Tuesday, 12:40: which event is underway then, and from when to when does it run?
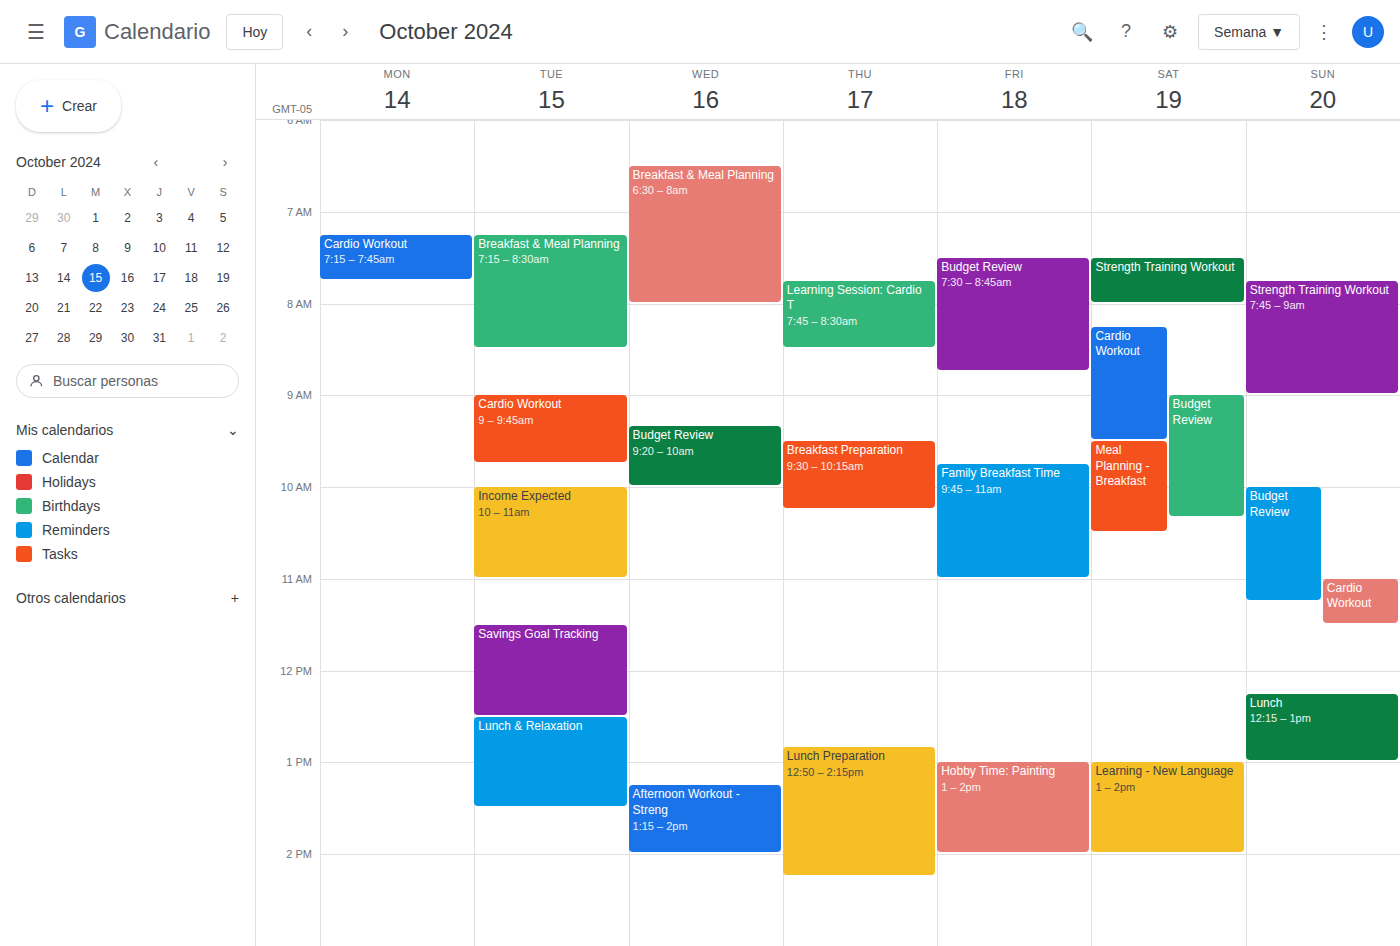
"Lunch & Relaxation", 12:30 to 13:30